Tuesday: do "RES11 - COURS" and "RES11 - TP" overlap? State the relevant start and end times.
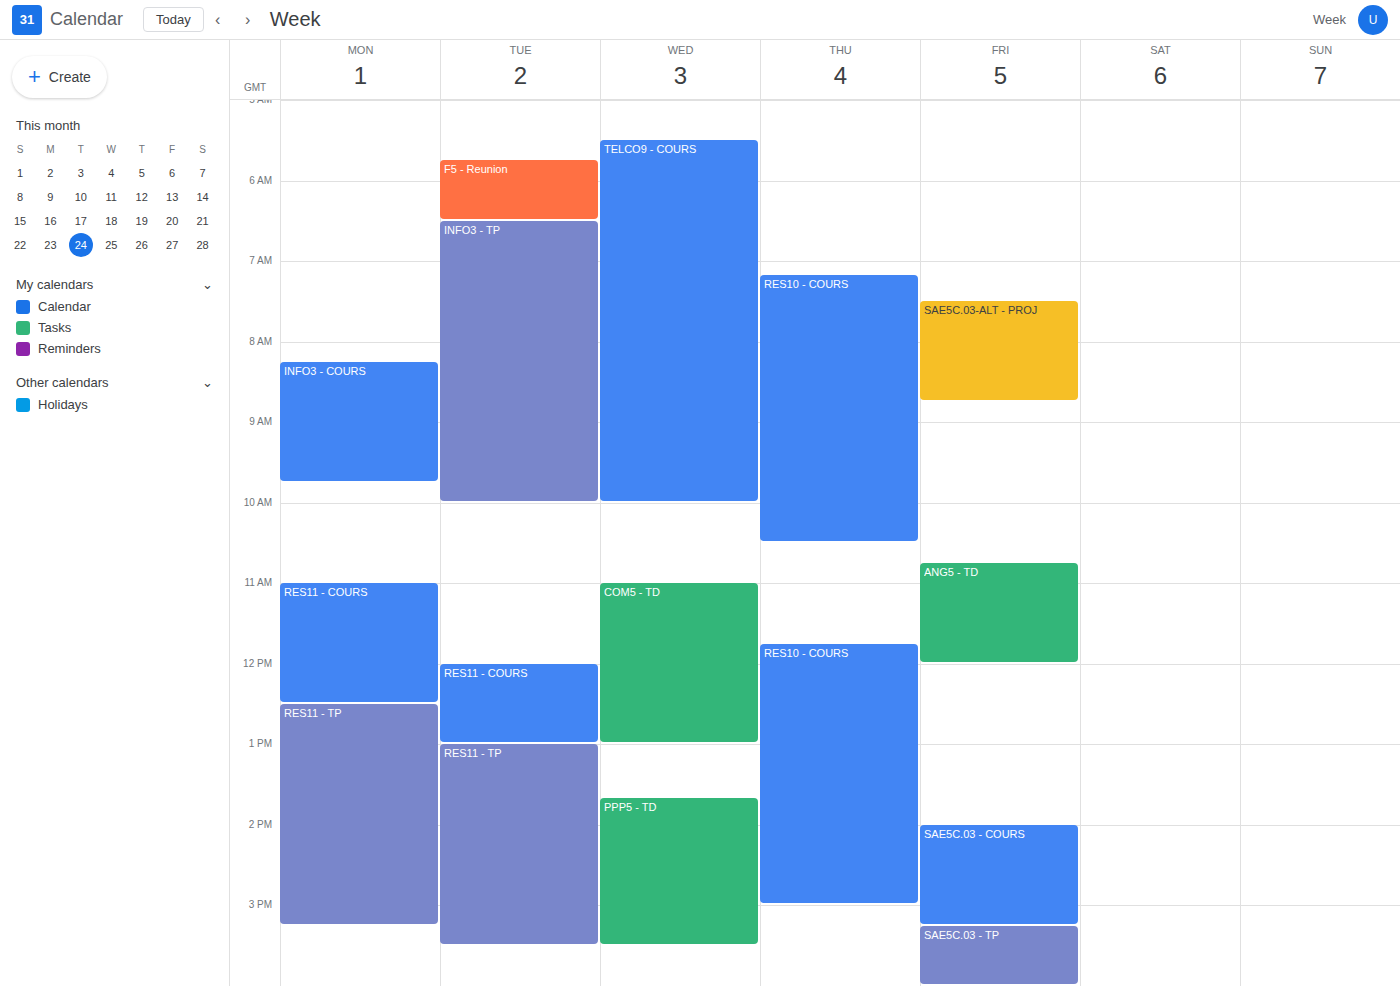
"RES11 - COURS" ends at 1:00 PM, exactly when "RES11 - TP" starts -- they touch but do not overlap.